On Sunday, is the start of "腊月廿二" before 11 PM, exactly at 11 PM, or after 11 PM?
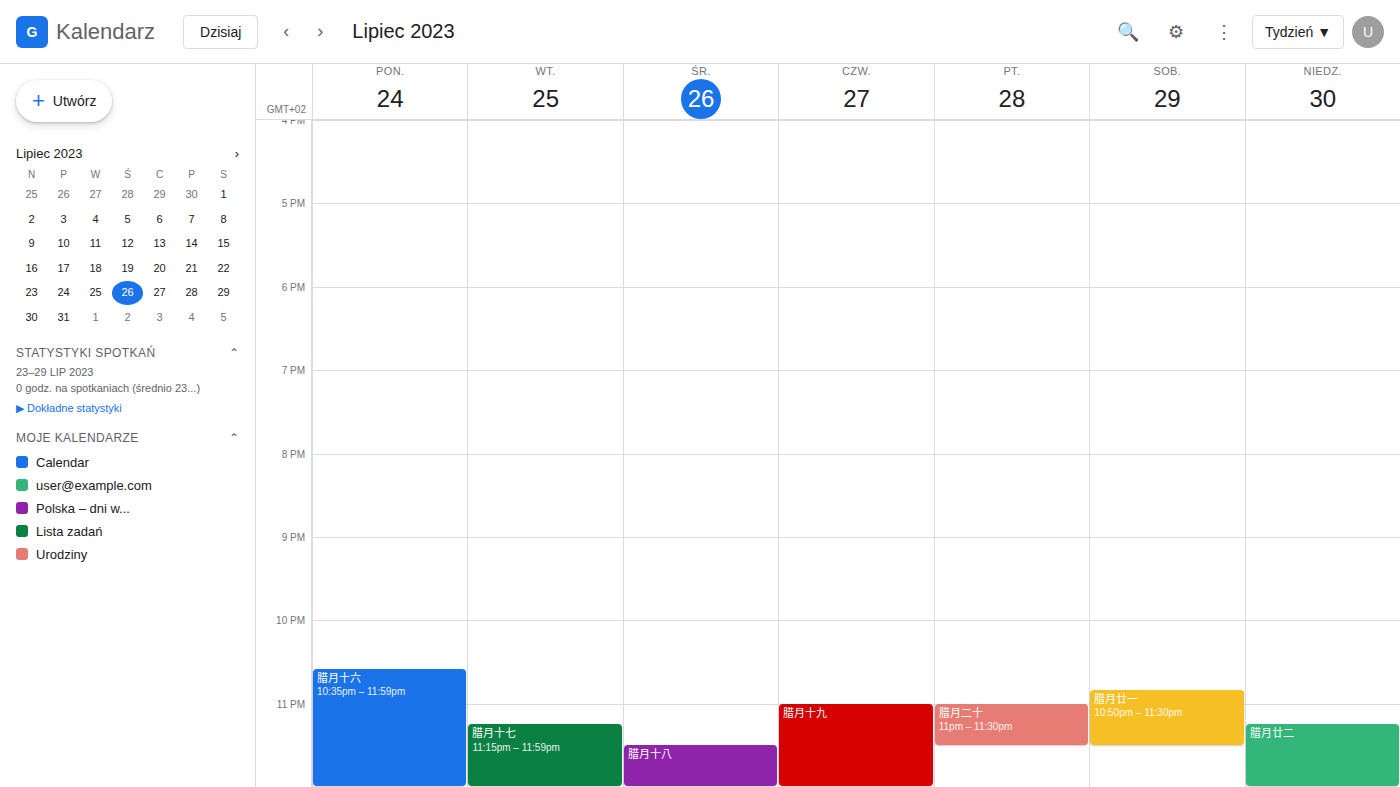
11:15 PM -- after 11 PM, 15 minutes below the 11 PM line.